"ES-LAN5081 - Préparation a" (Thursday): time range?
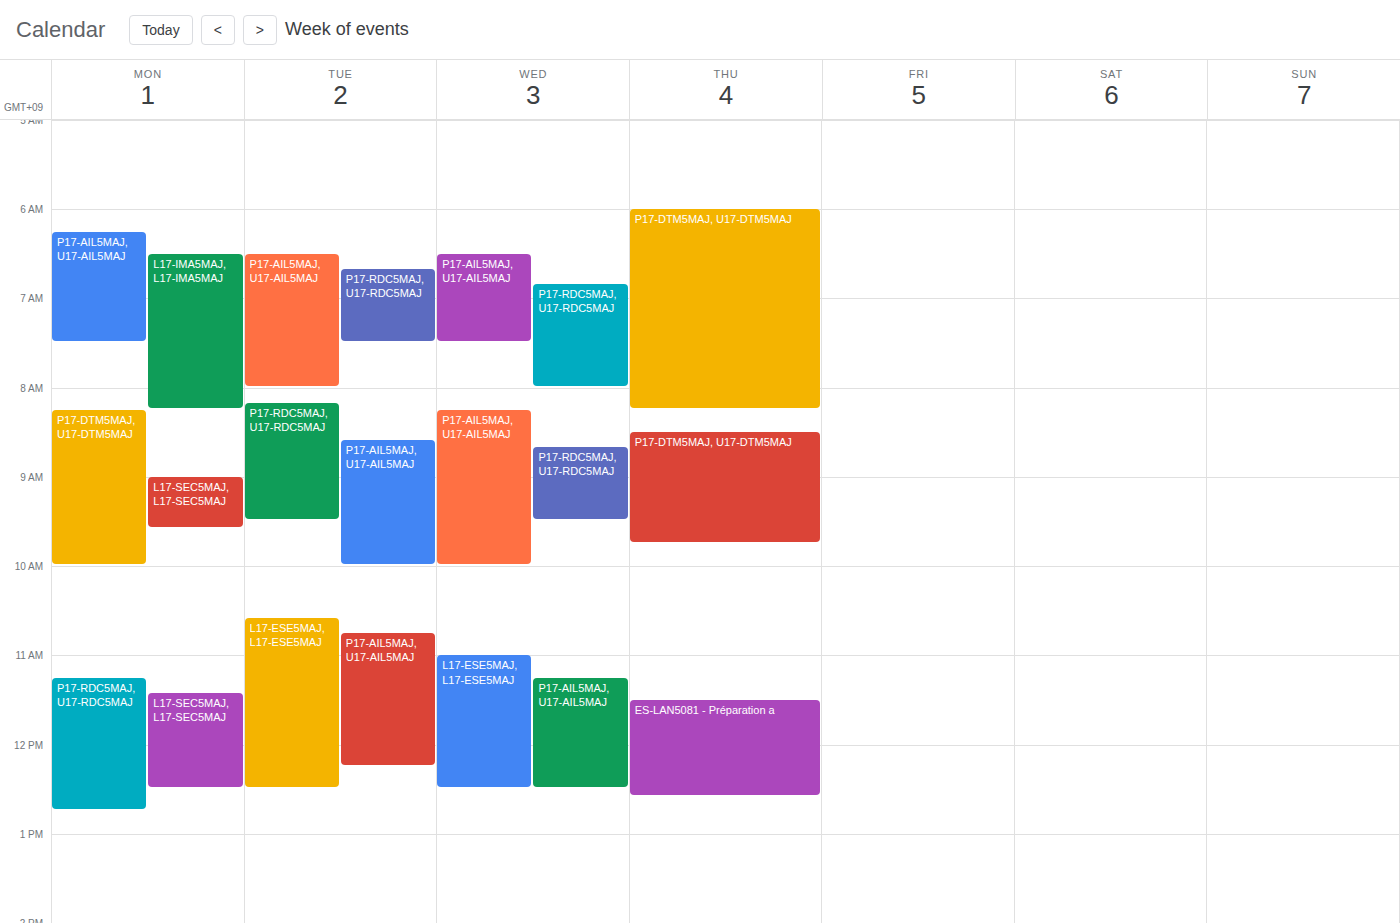
11:30 AM to 12:35 PM